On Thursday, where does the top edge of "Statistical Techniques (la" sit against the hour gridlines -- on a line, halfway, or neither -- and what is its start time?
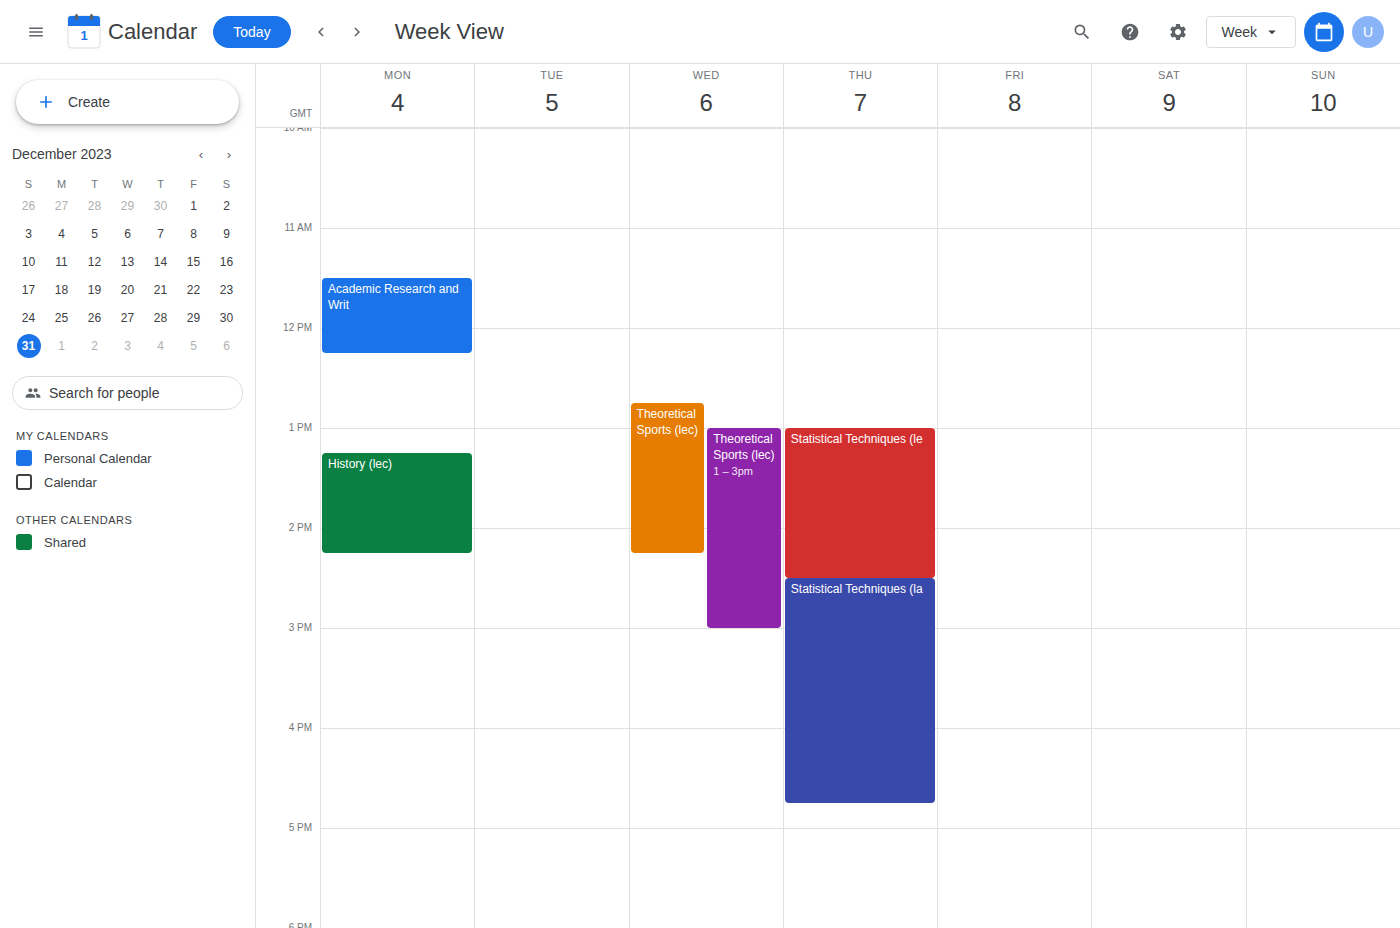
2:30 PM -- halfway between the 2 PM and 3 PM lines.